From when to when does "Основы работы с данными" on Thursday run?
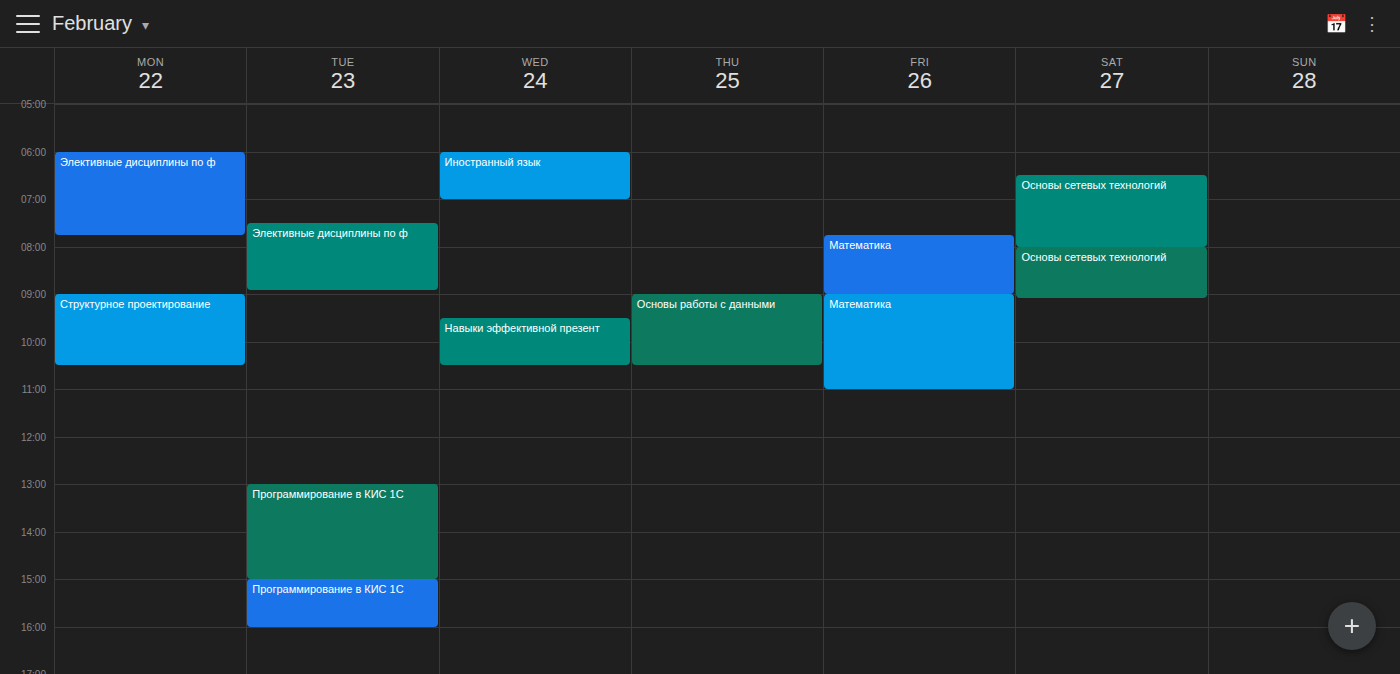
9:00 AM to 10:30 AM